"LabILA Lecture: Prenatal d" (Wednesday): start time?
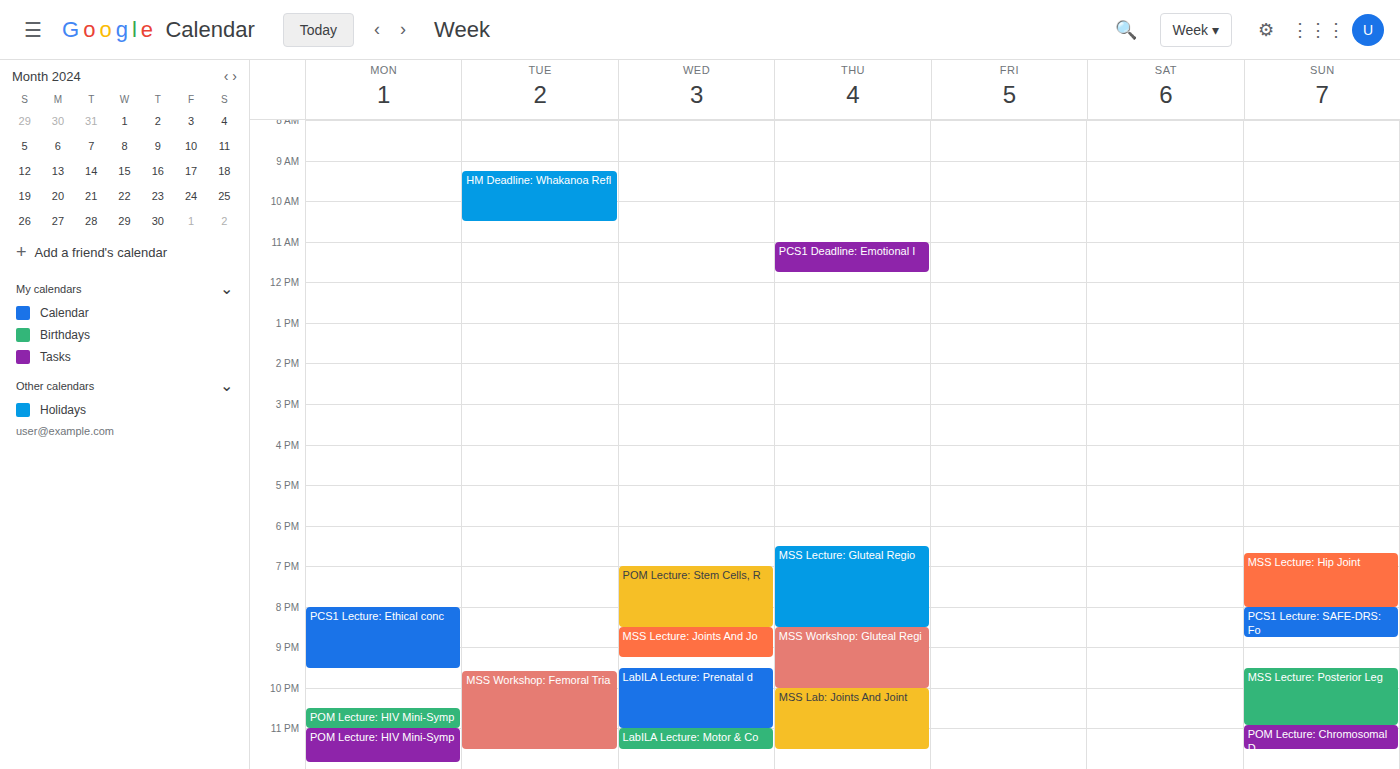
9:30 PM